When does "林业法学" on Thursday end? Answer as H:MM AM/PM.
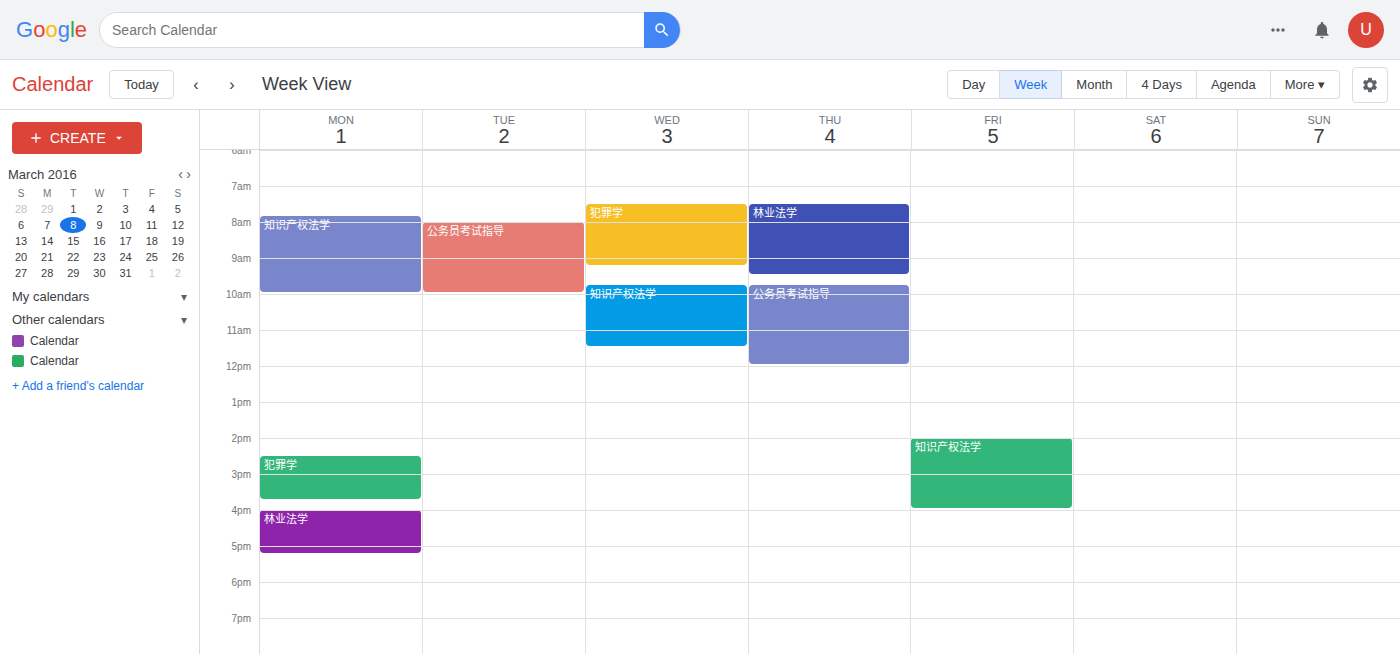
9:30 AM